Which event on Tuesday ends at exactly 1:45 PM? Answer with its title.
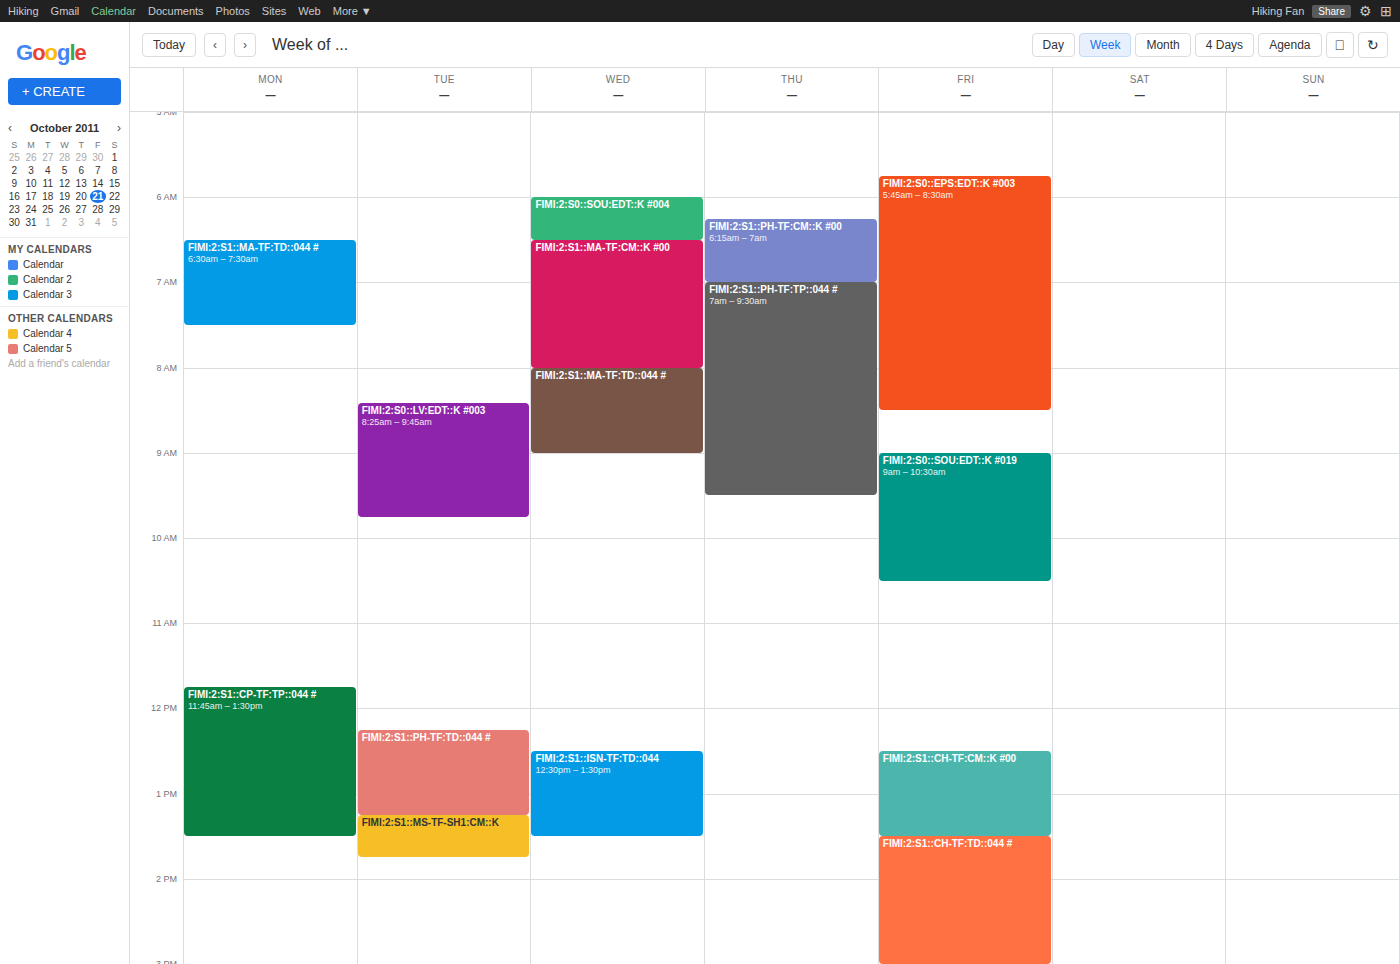
"FIMI:2:S1::MS-TF-SH1:CM::K"